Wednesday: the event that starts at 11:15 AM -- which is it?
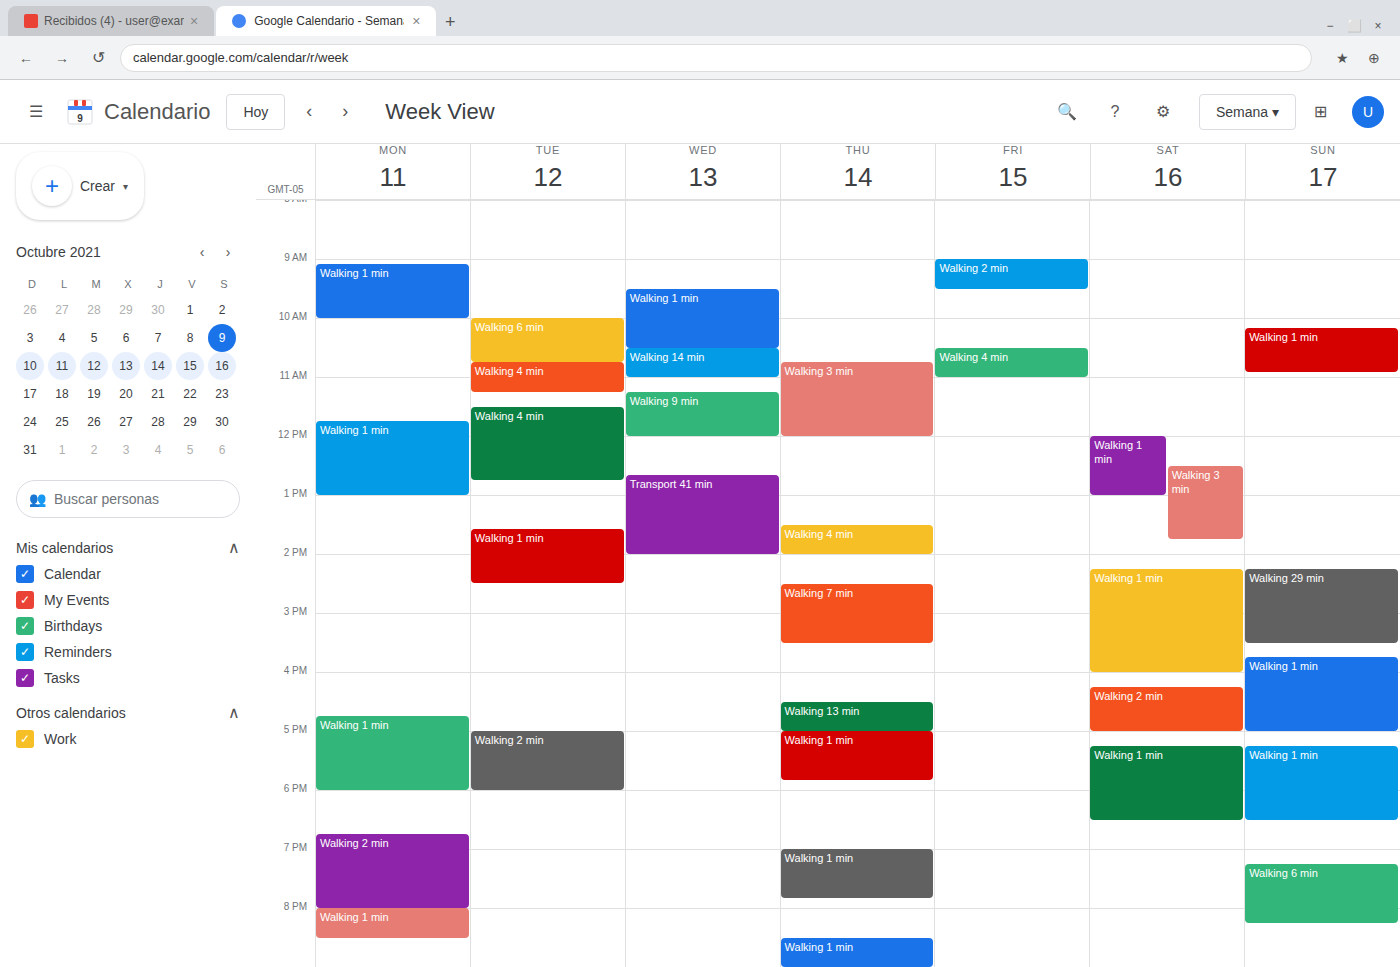
"Walking 9 min"